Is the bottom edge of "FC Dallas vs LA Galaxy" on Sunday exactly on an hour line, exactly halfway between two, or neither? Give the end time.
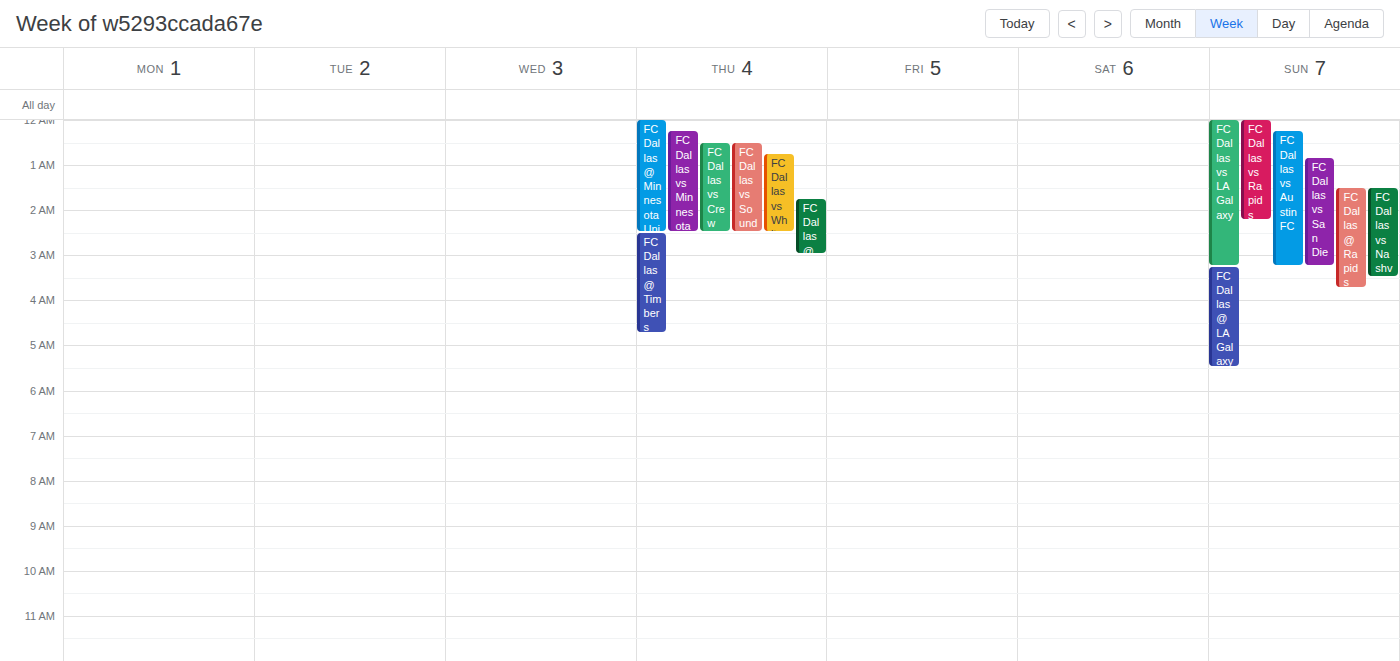
3:15 AM -- neither: a quarter of the way from the 3 AM line to the 4 AM line.